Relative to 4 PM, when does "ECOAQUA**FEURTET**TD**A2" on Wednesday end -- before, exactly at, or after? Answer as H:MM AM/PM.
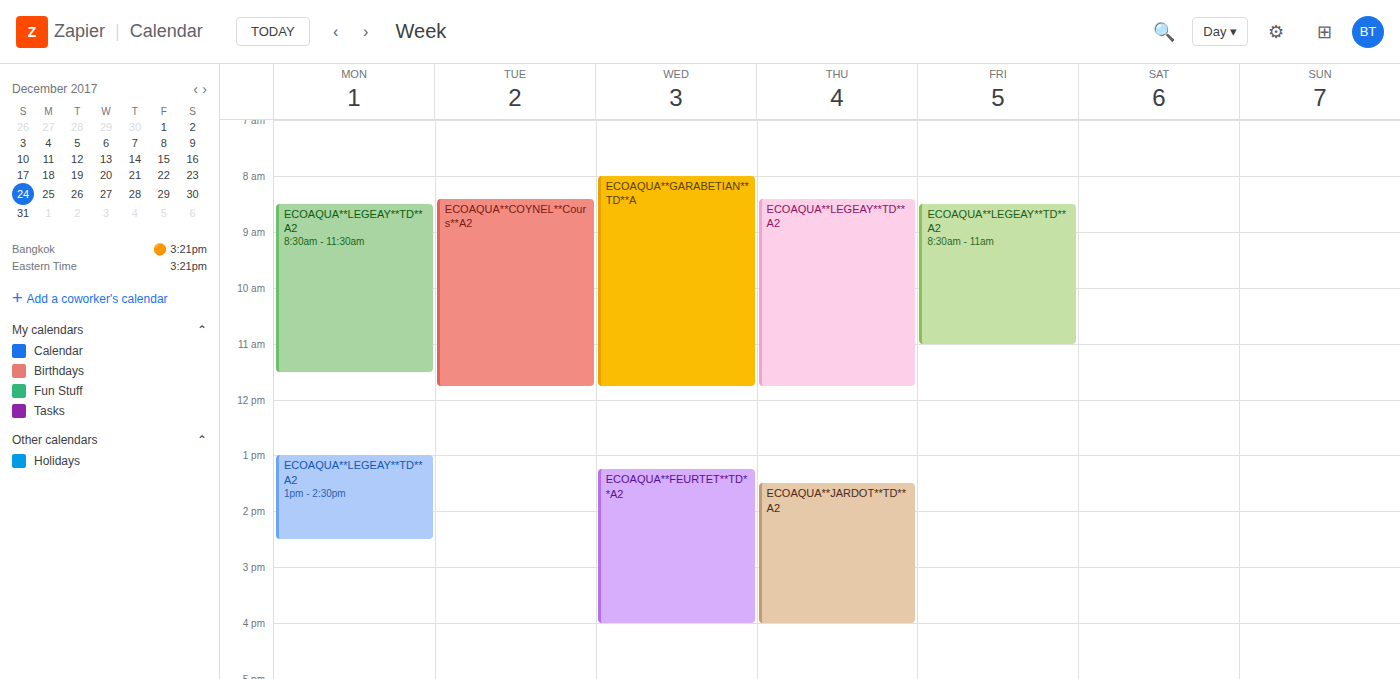
4:00 PM -- exactly at 4 PM, on the 4 PM line.